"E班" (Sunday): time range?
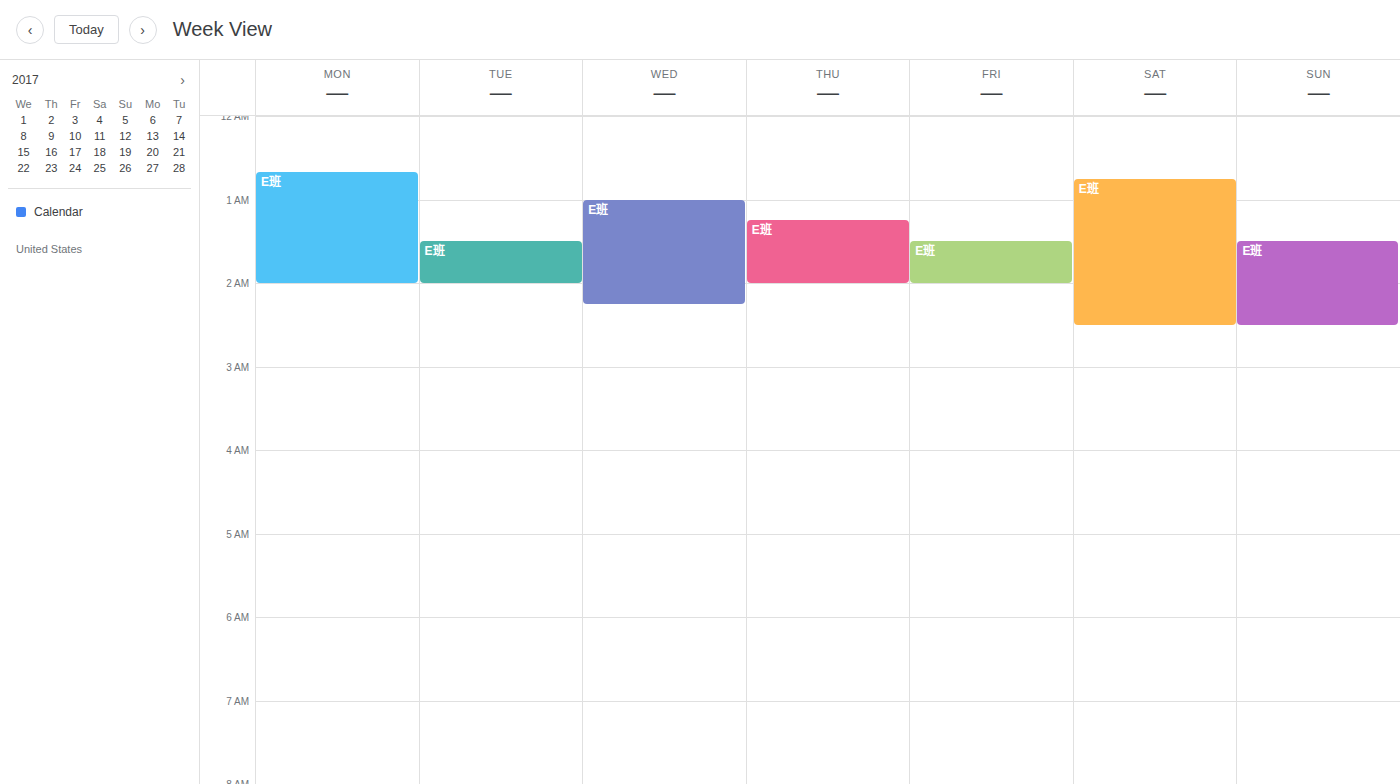
1:30 AM to 2:30 AM